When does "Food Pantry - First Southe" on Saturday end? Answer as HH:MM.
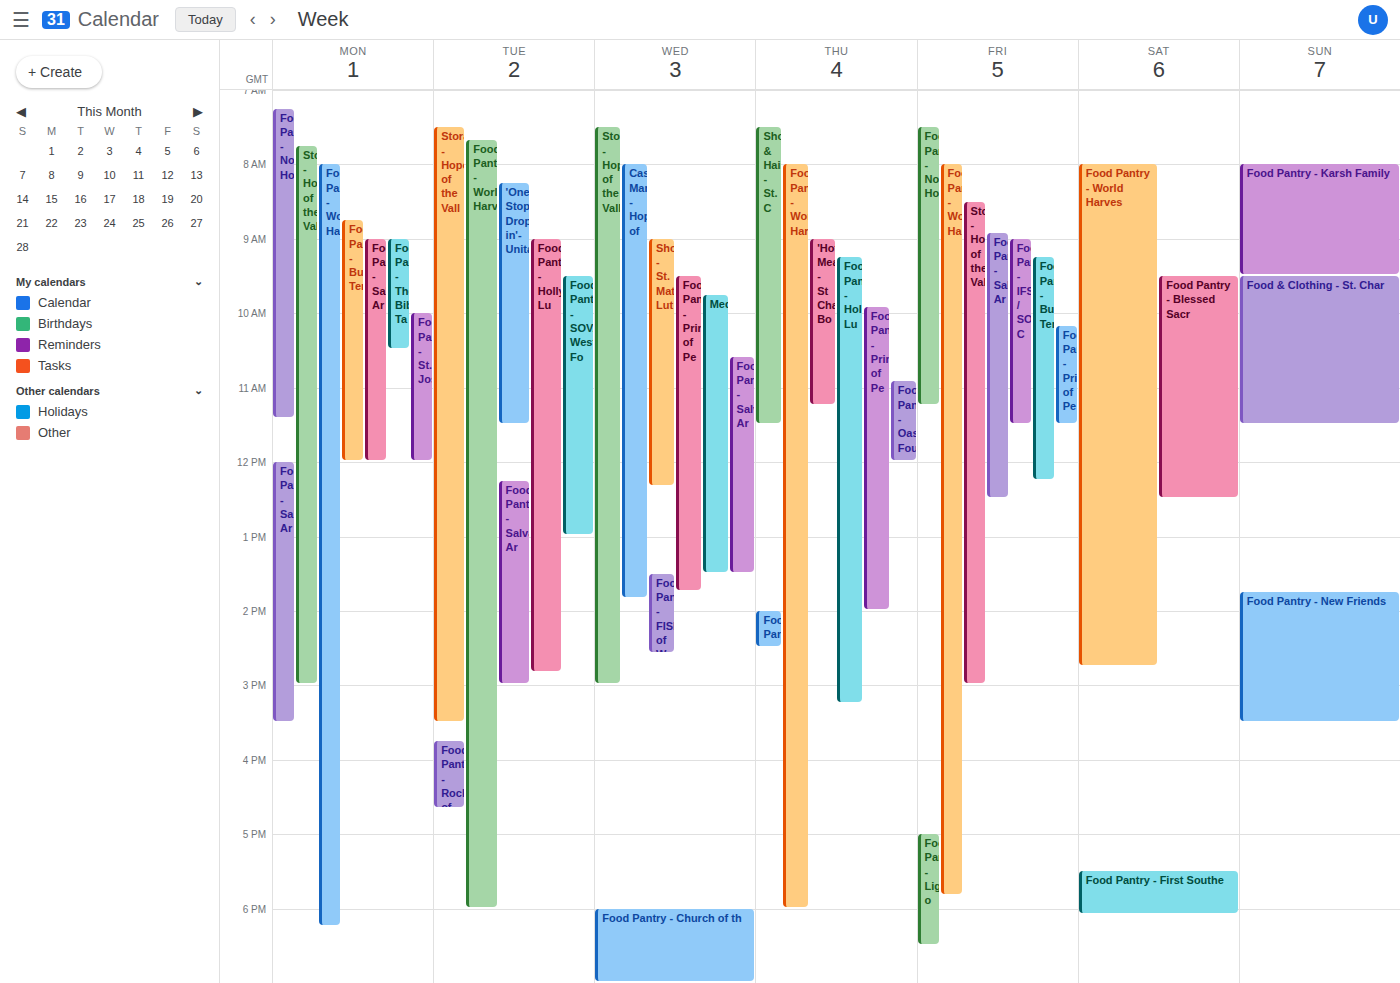
18:05